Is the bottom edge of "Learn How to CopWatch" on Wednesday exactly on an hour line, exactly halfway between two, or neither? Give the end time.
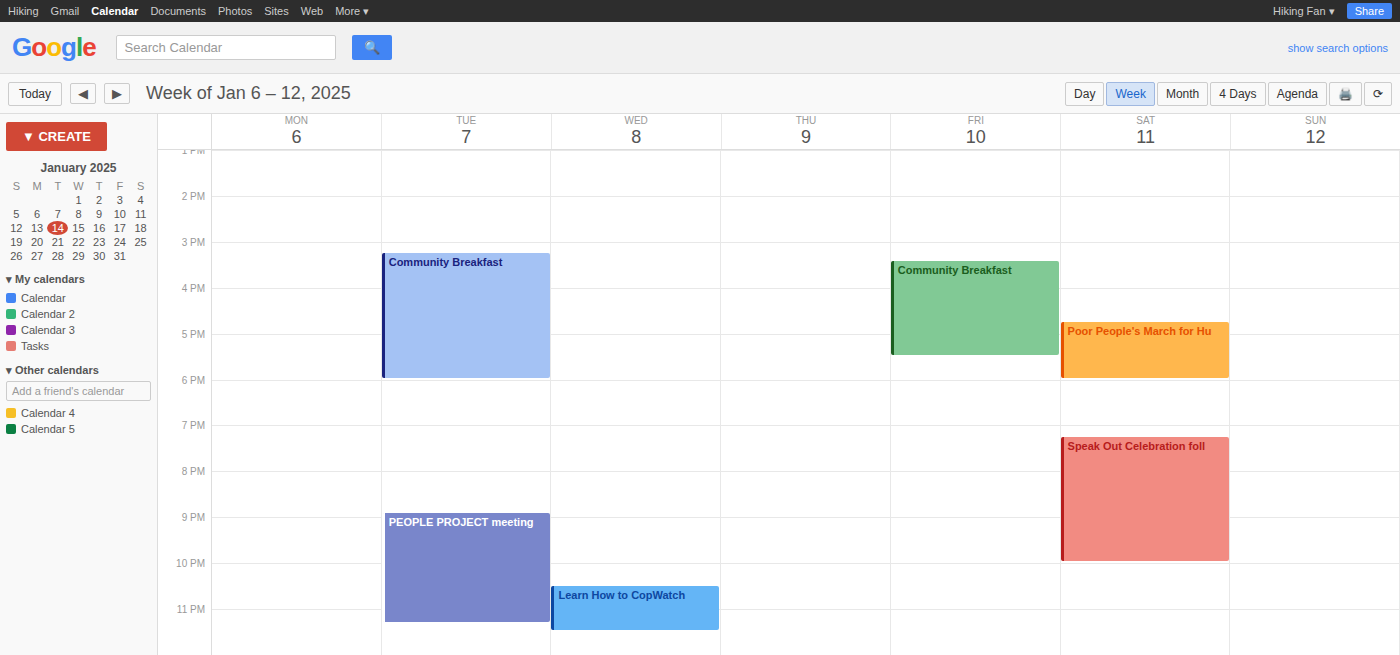
23:30 -- halfway between the 23:00 and 24:00 lines.